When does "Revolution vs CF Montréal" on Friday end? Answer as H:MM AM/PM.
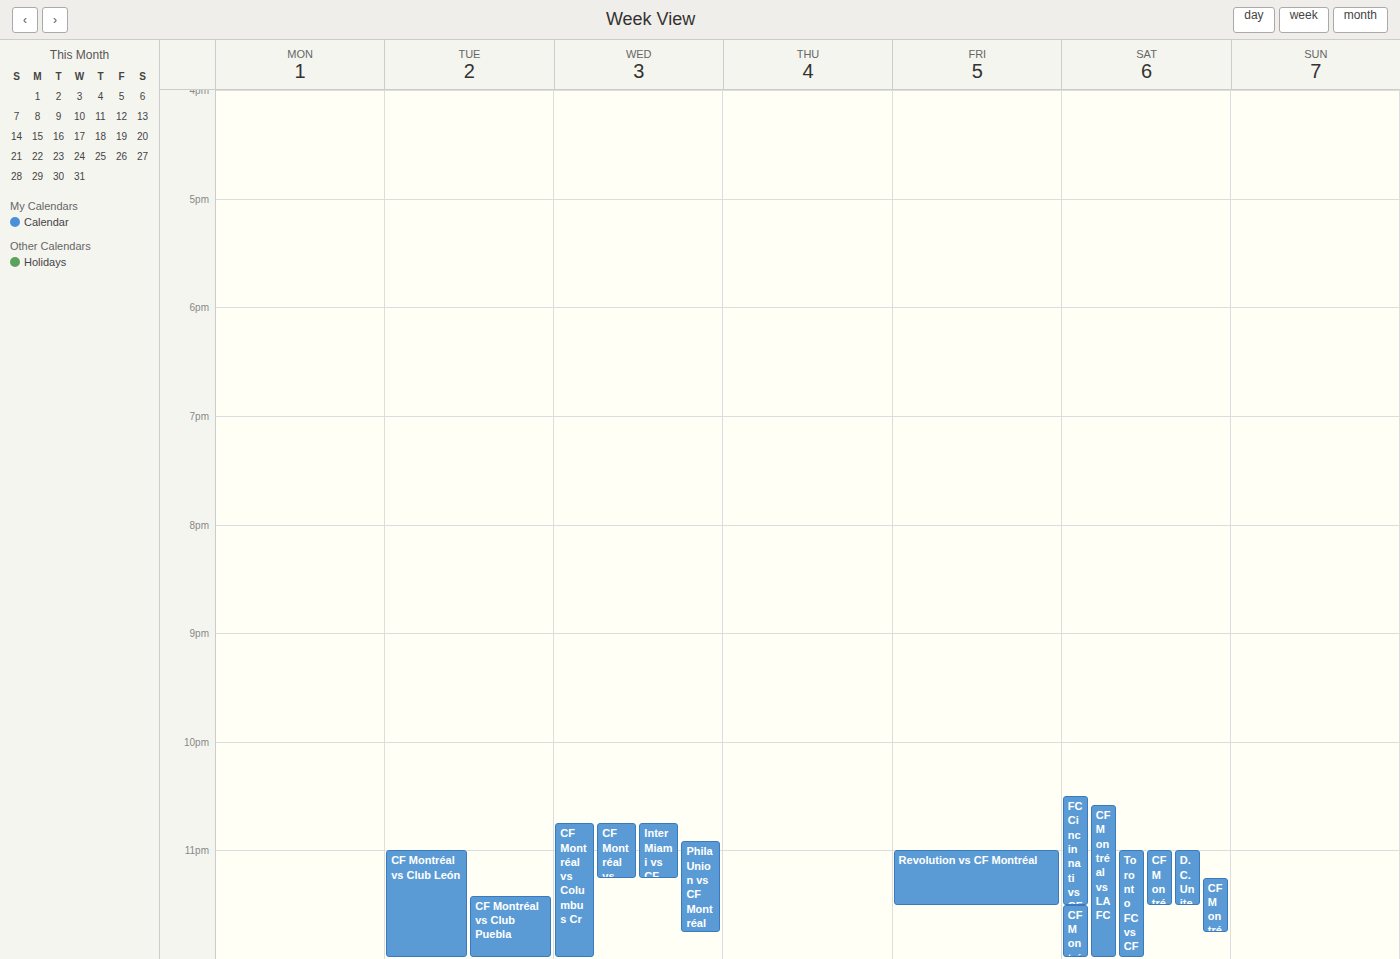
11:30 PM